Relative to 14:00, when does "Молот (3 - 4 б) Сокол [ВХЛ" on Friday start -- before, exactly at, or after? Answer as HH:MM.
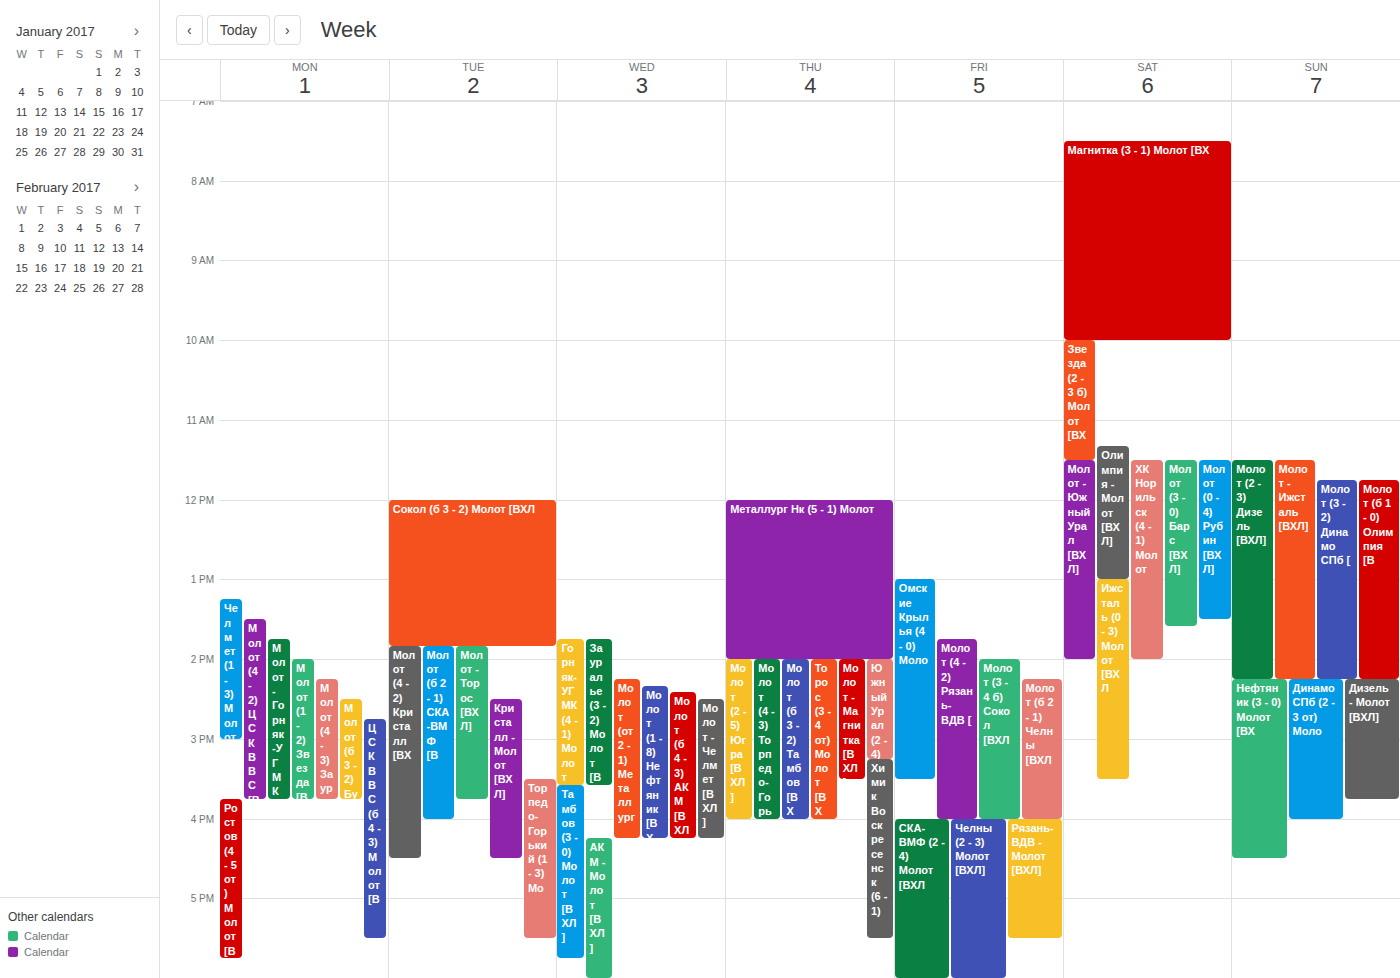
14:00 -- exactly at 14:00, on the 14:00 line.